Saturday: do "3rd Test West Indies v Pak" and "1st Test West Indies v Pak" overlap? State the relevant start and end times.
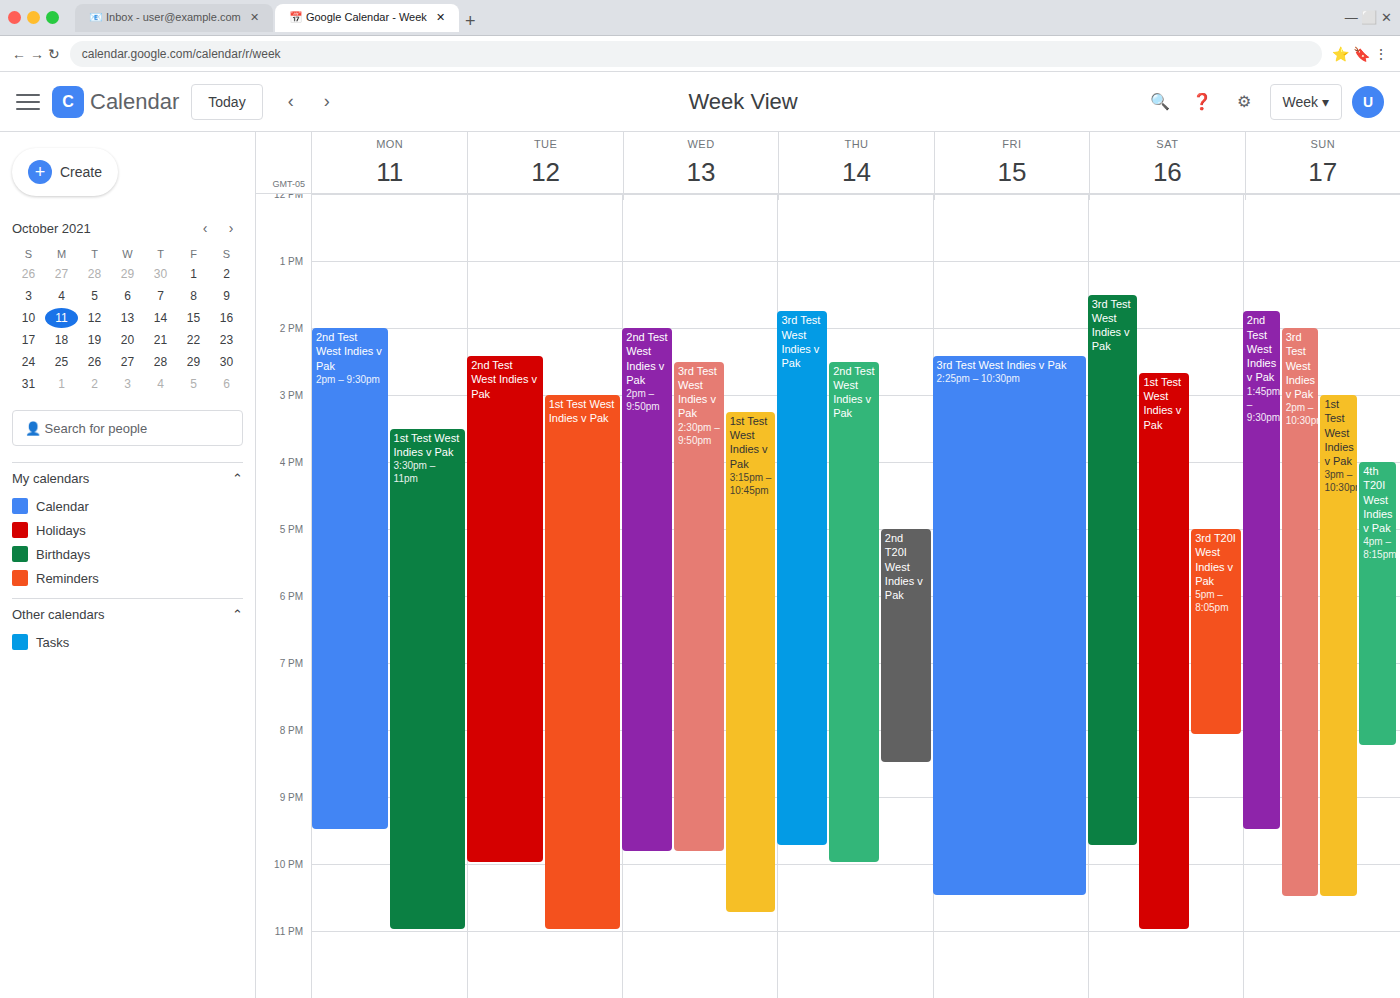
"1st Test West Indies v Pak" starts at 2:40 PM, before "3rd Test West Indies v Pak" ends at 9:45 PM -- they overlap.